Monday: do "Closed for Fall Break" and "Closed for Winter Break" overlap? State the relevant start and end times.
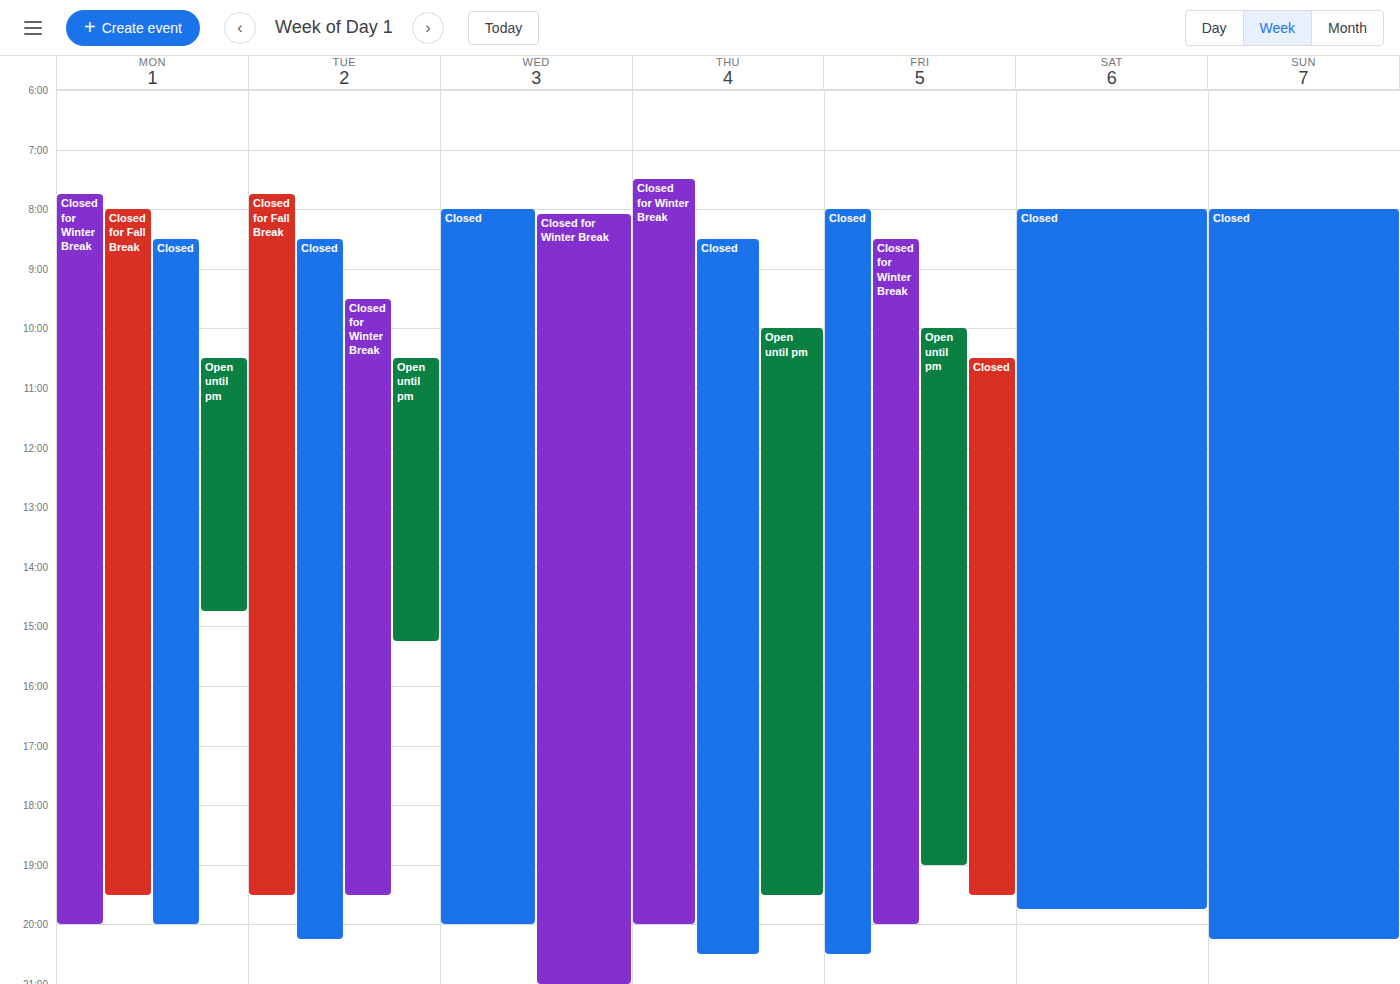
"Closed for Fall Break" runs 8:00 AM to 7:30 PM, inside "Closed for Winter Break" -- they overlap.